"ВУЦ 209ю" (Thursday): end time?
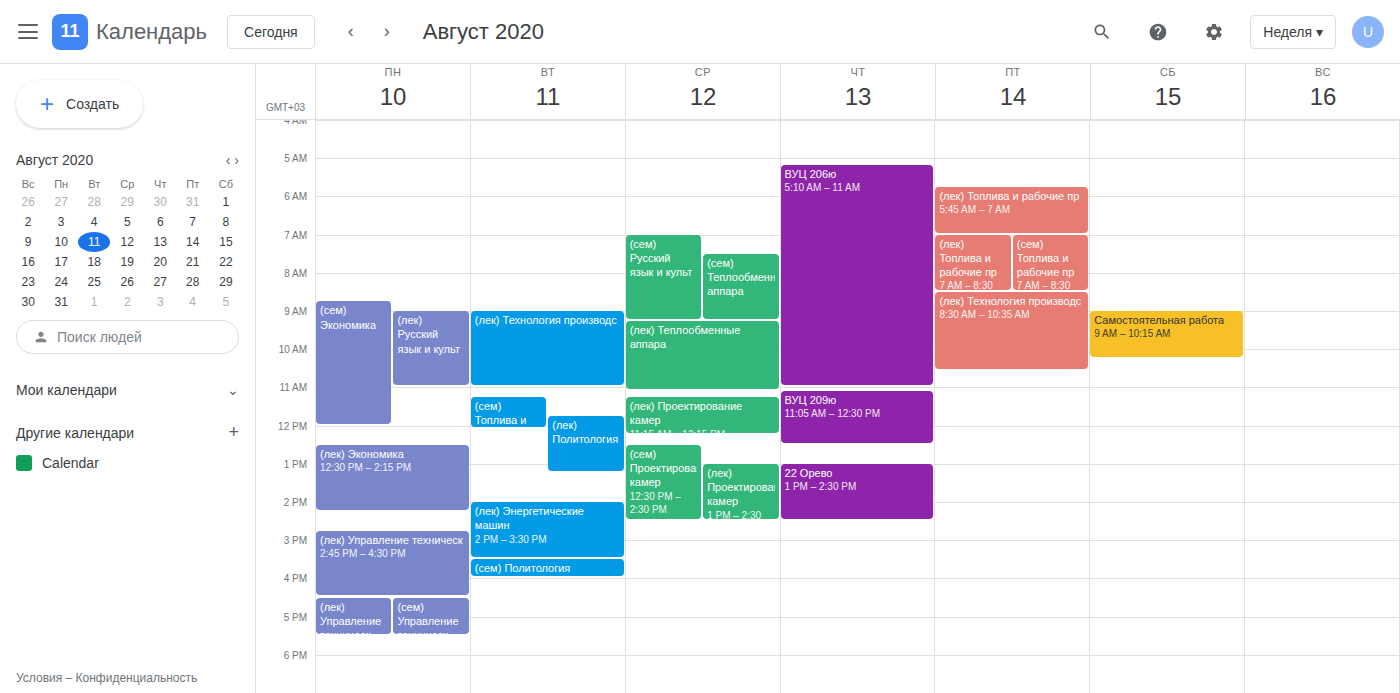
12:30 PM